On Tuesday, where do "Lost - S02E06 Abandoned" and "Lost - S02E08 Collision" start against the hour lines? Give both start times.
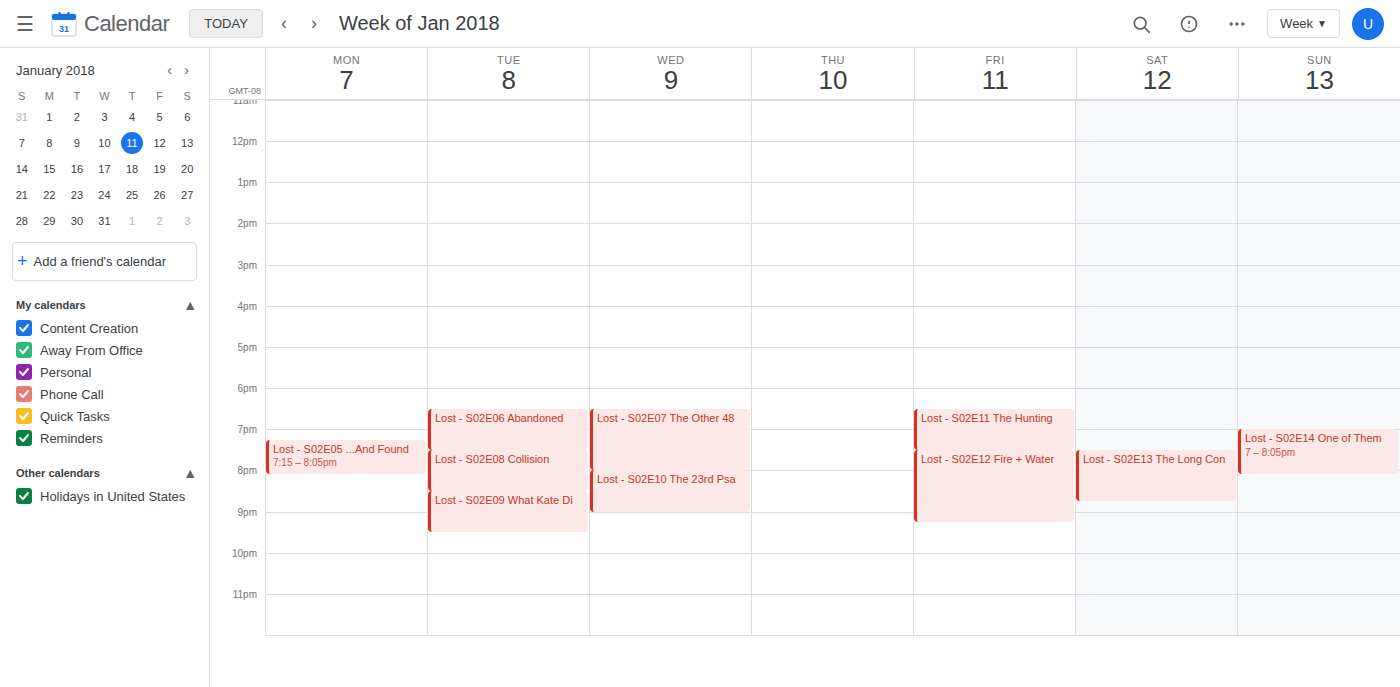
"Lost - S02E06 Abandoned": 6:30 PM, halfway between the 6 PM and 7 PM lines. "Lost - S02E08 Collision": 7:30 PM, halfway between the 7 PM and 8 PM lines.